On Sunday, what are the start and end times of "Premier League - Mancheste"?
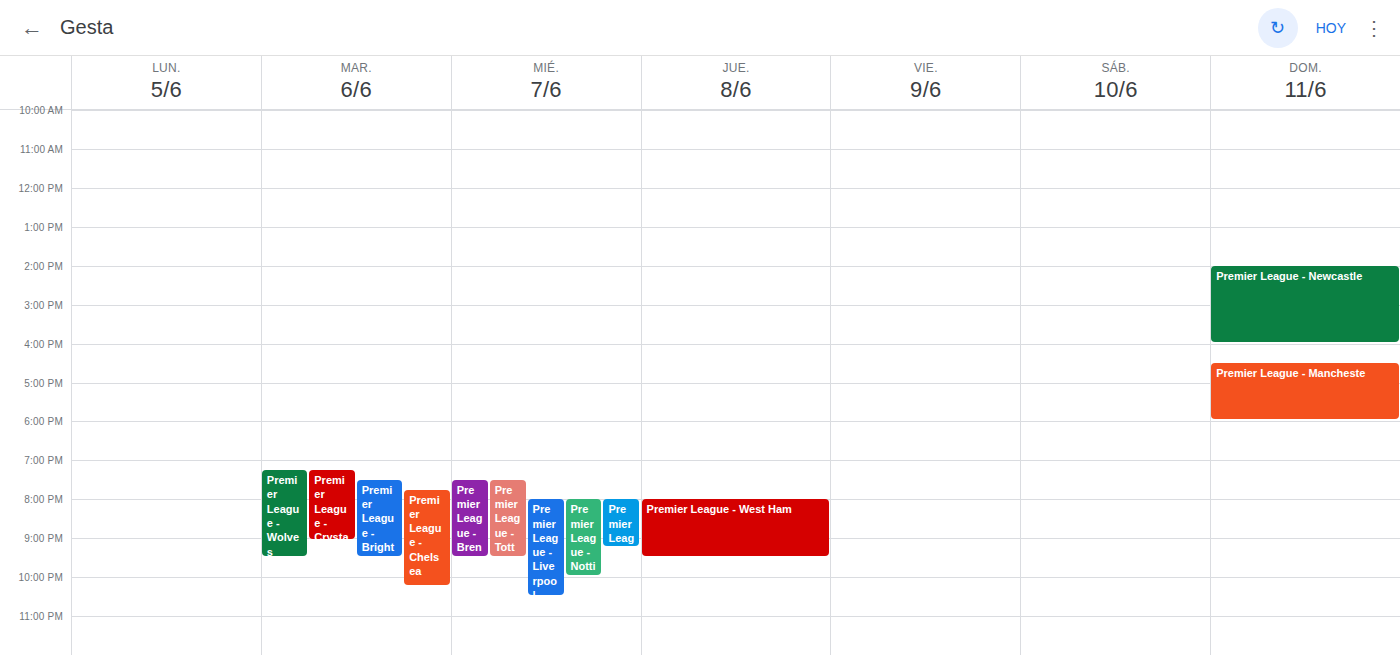
4:30 PM to 6:00 PM